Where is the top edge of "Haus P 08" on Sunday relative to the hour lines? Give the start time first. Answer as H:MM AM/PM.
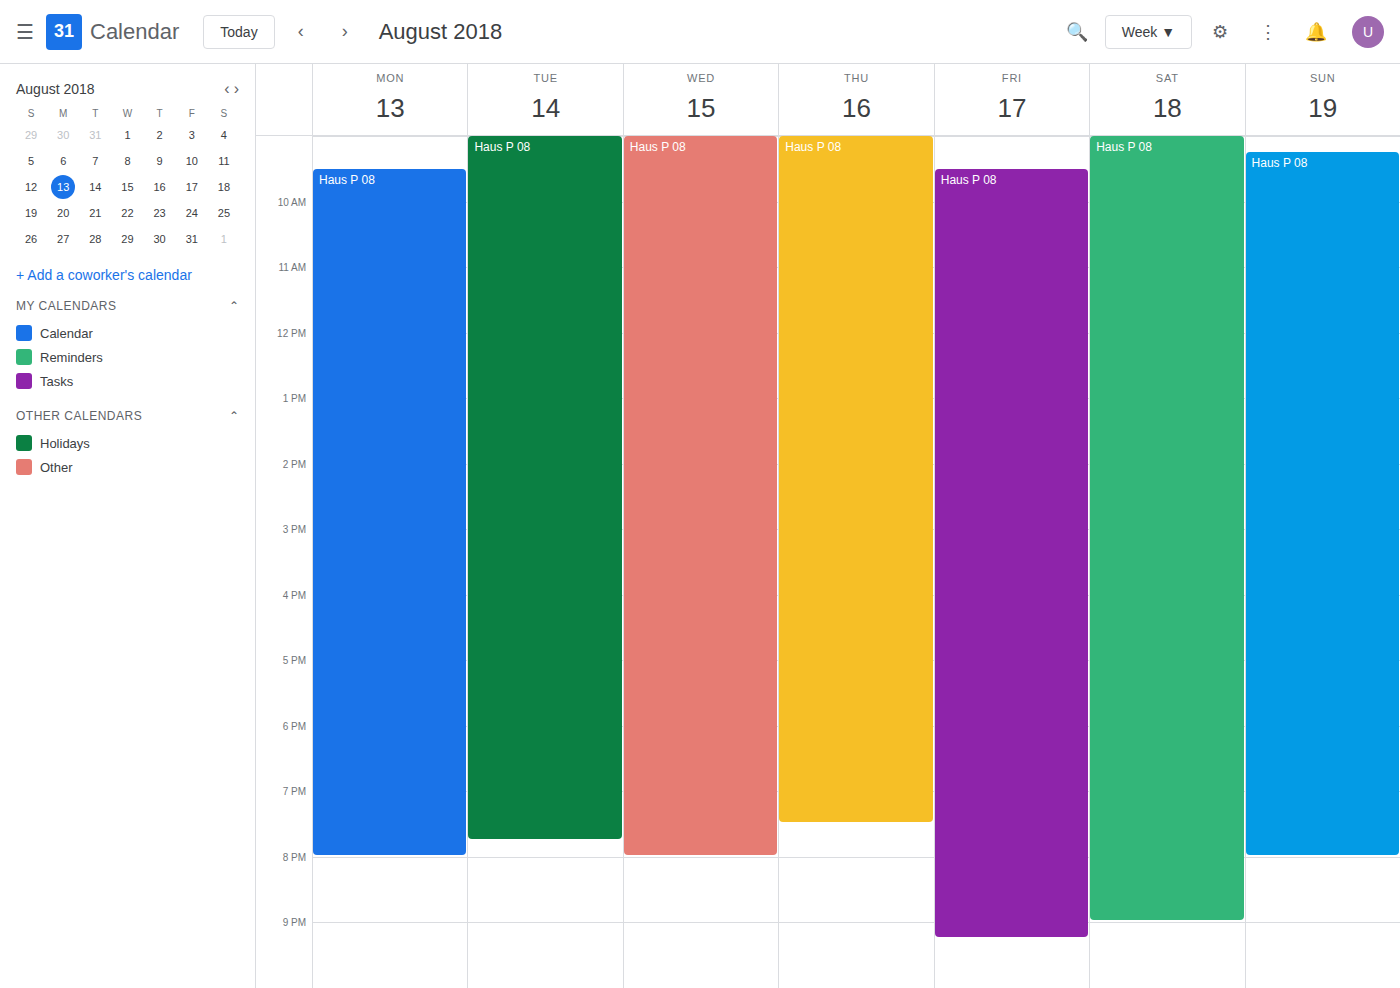
9:15 AM -- neither: a quarter of the way from the 9 AM line to the 10 AM line.